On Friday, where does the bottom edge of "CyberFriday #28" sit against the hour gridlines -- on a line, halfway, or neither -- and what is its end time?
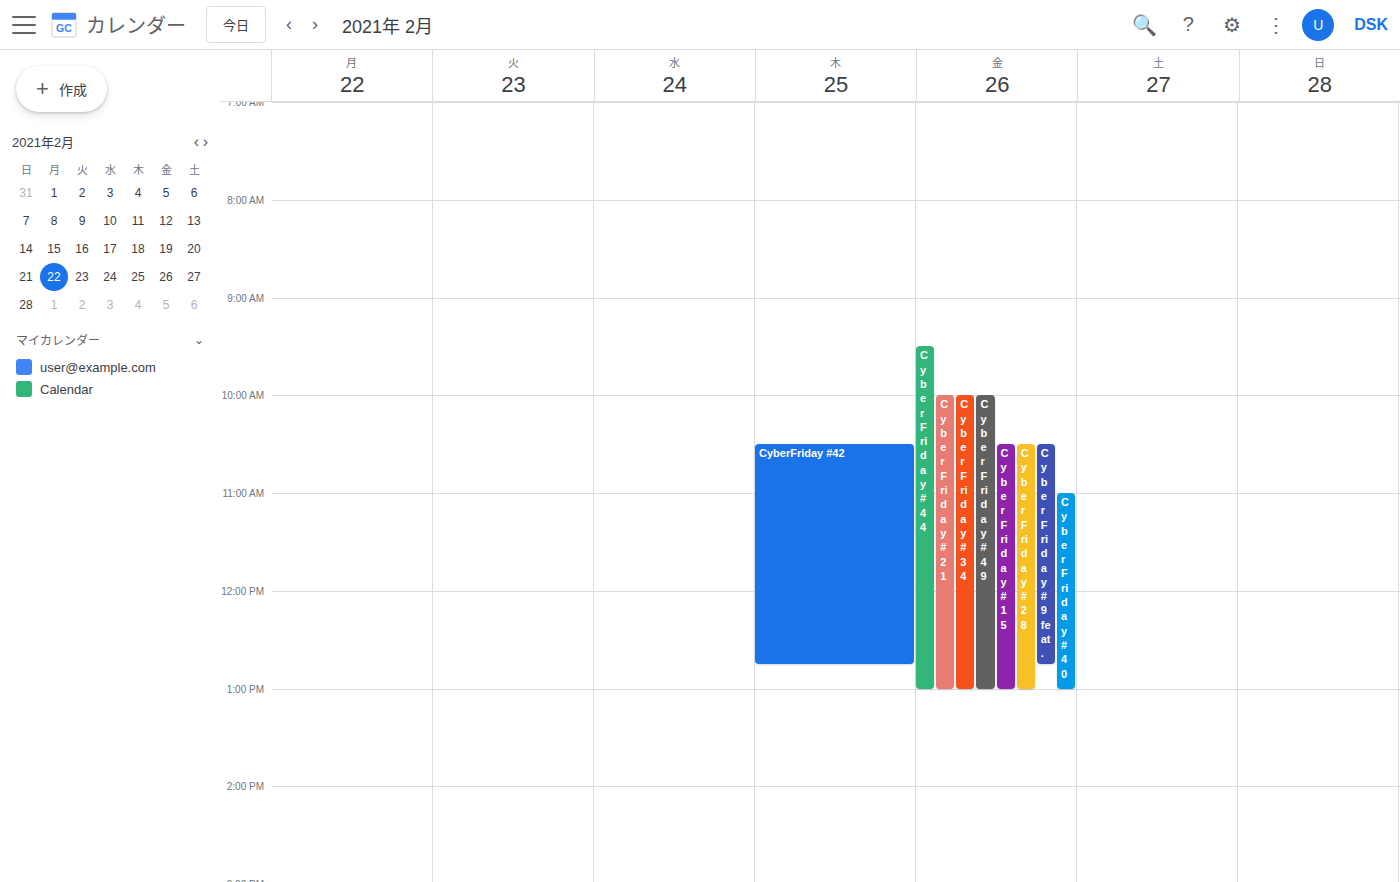
1:00 PM -- exactly on the 1 PM line.